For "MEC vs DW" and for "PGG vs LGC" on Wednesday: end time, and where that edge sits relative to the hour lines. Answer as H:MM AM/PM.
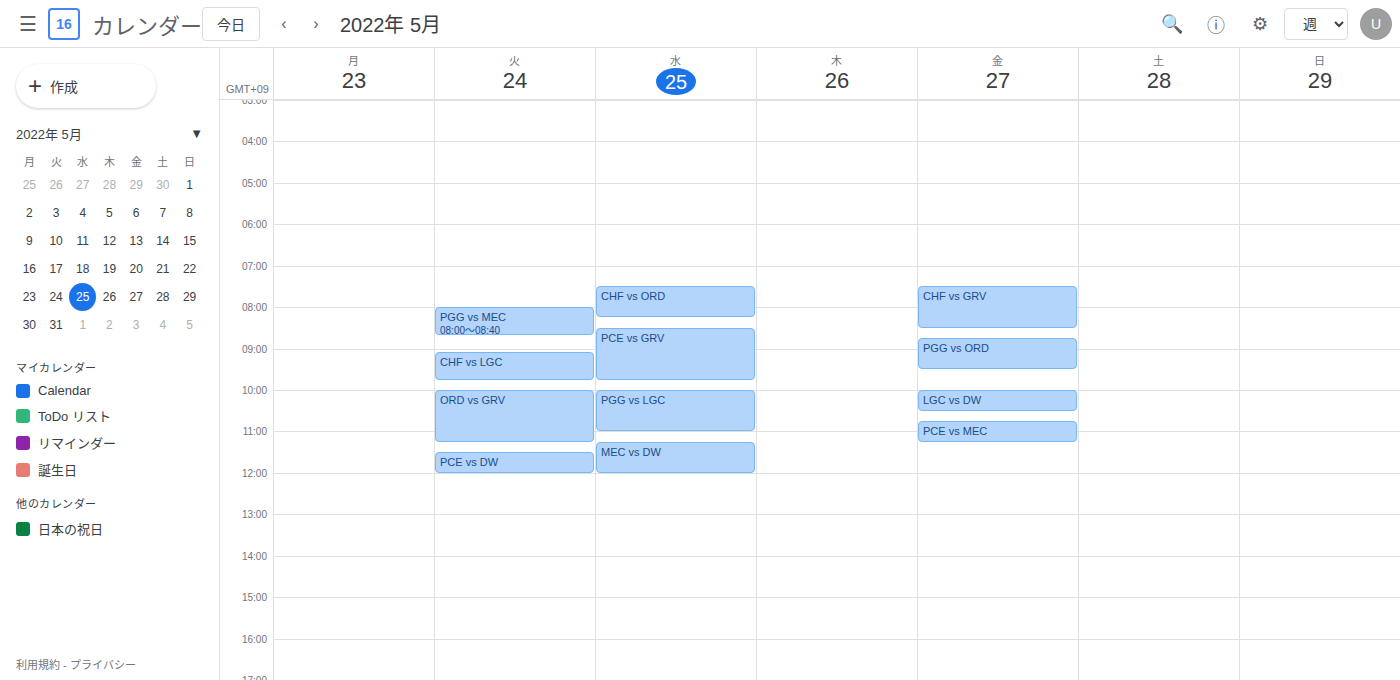
"MEC vs DW": 12:00 PM, exactly on the 12 PM line. "PGG vs LGC": 11:00 AM, exactly on the 11 AM line.